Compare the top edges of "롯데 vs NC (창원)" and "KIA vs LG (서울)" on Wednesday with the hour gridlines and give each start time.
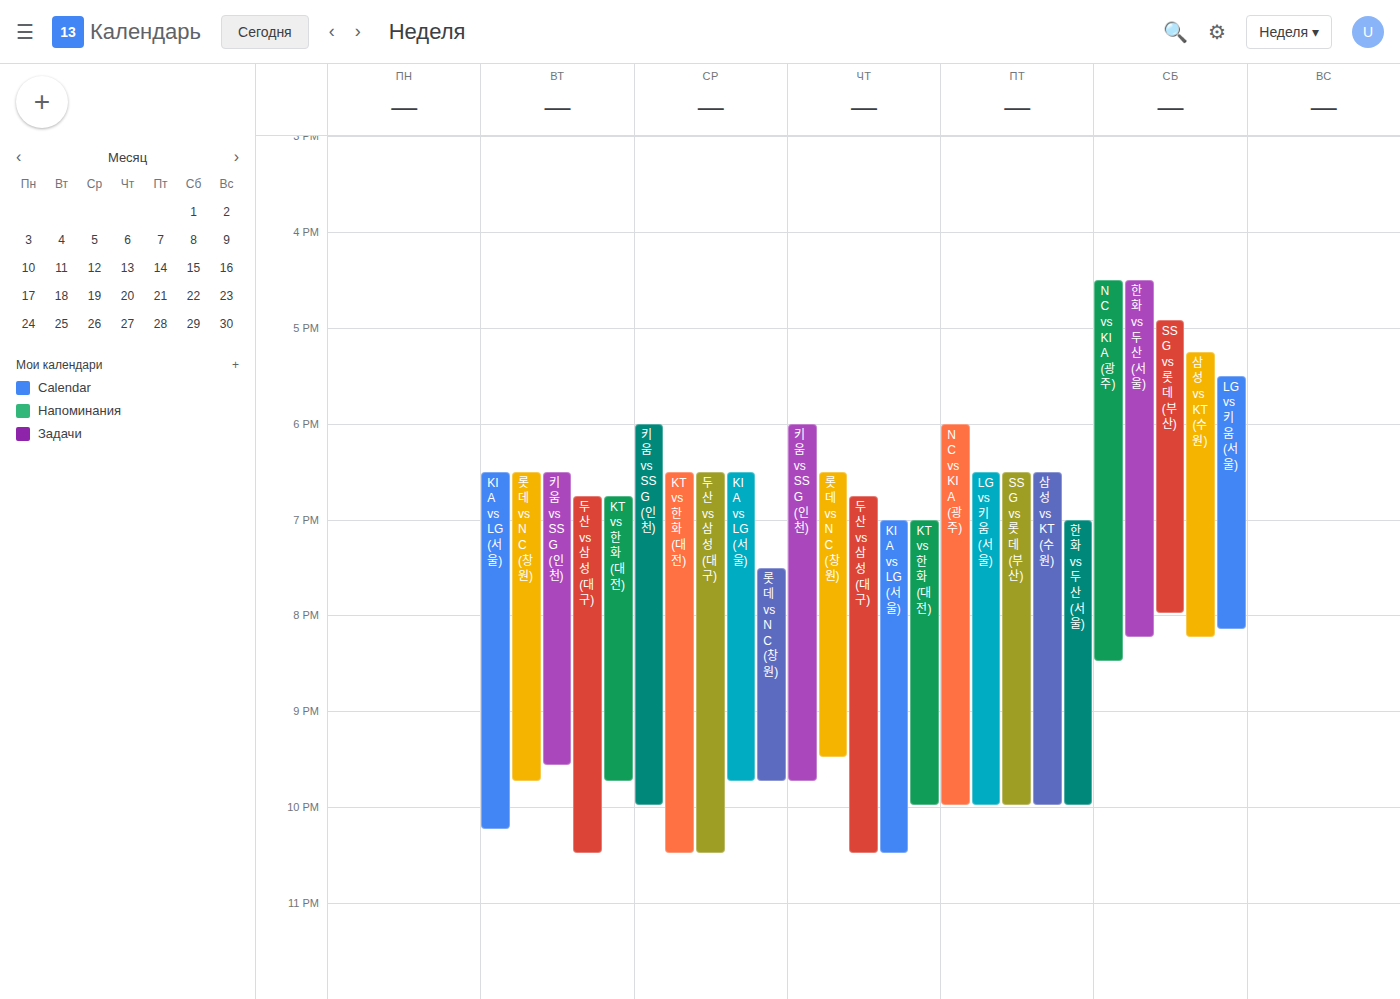
"롯데 vs NC (창원)": 19:30, halfway between the 19:00 and 20:00 lines. "KIA vs LG (서울)": 18:30, halfway between the 18:00 and 19:00 lines.